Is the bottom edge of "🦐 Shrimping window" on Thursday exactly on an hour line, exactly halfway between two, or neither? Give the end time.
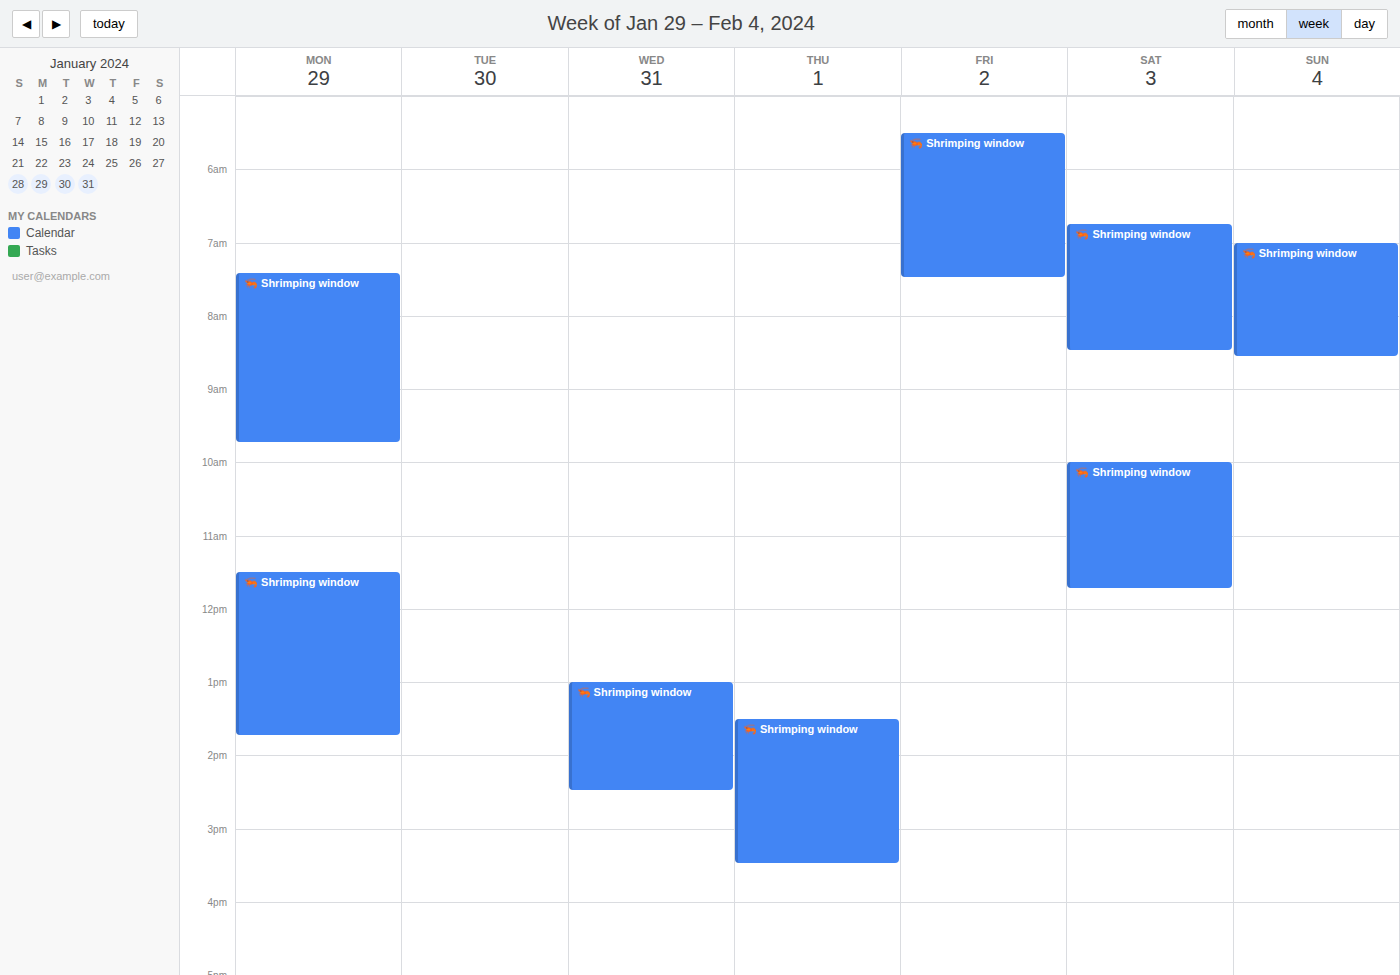
3:30 PM -- halfway between the 3 PM and 4 PM lines.